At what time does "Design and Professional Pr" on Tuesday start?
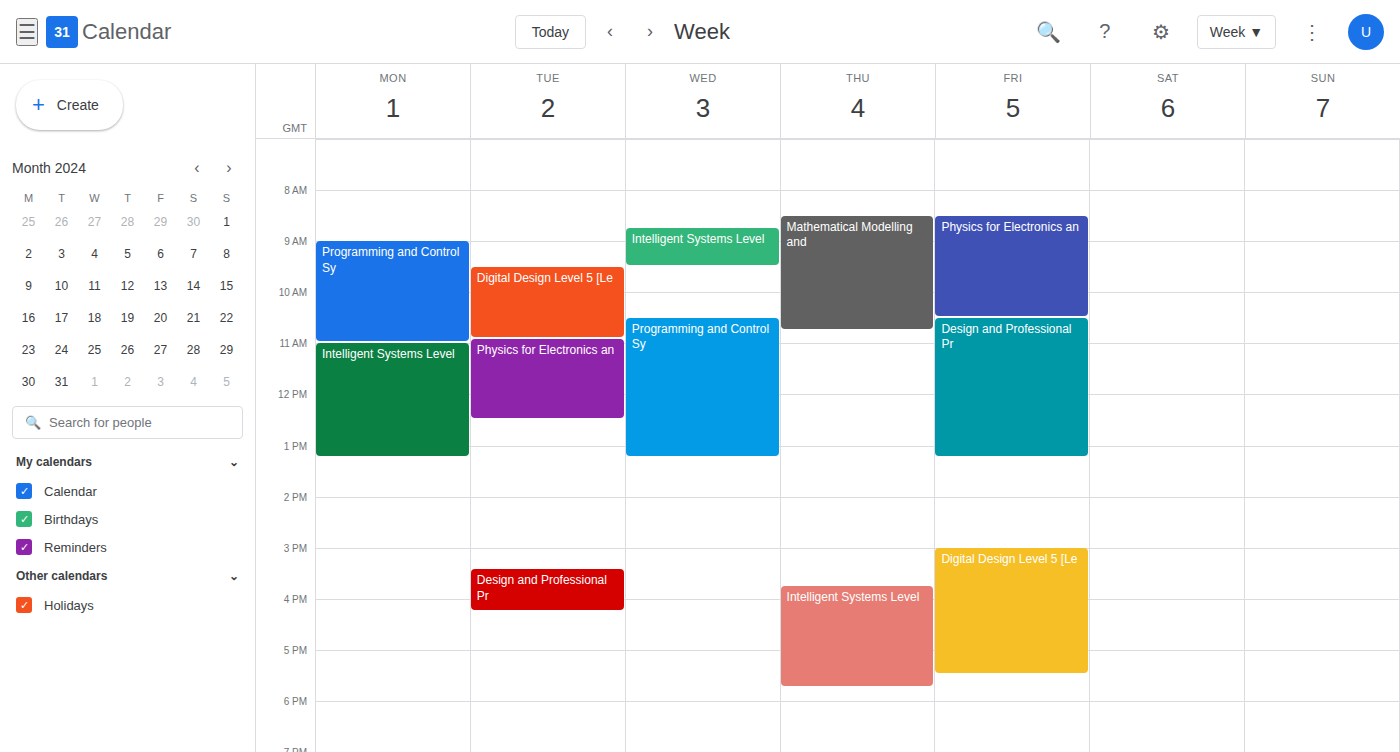
15:25